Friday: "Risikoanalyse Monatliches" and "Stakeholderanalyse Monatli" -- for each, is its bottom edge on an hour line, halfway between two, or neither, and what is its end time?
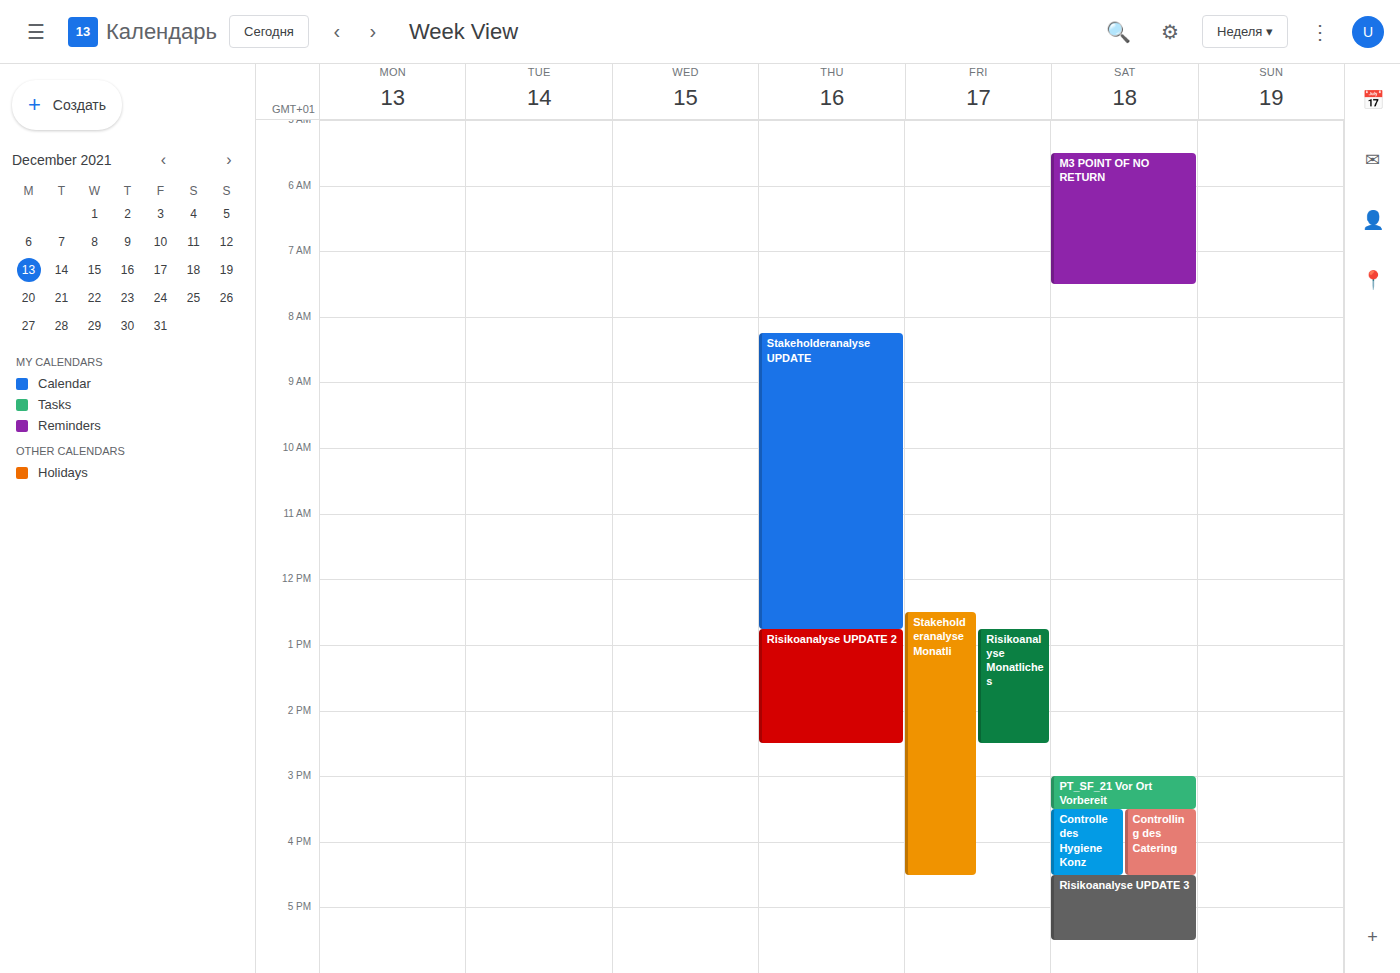
"Risikoanalyse Monatliches": 2:30 PM, halfway between the 2 PM and 3 PM lines. "Stakeholderanalyse Monatli": 4:30 PM, halfway between the 4 PM and 5 PM lines.